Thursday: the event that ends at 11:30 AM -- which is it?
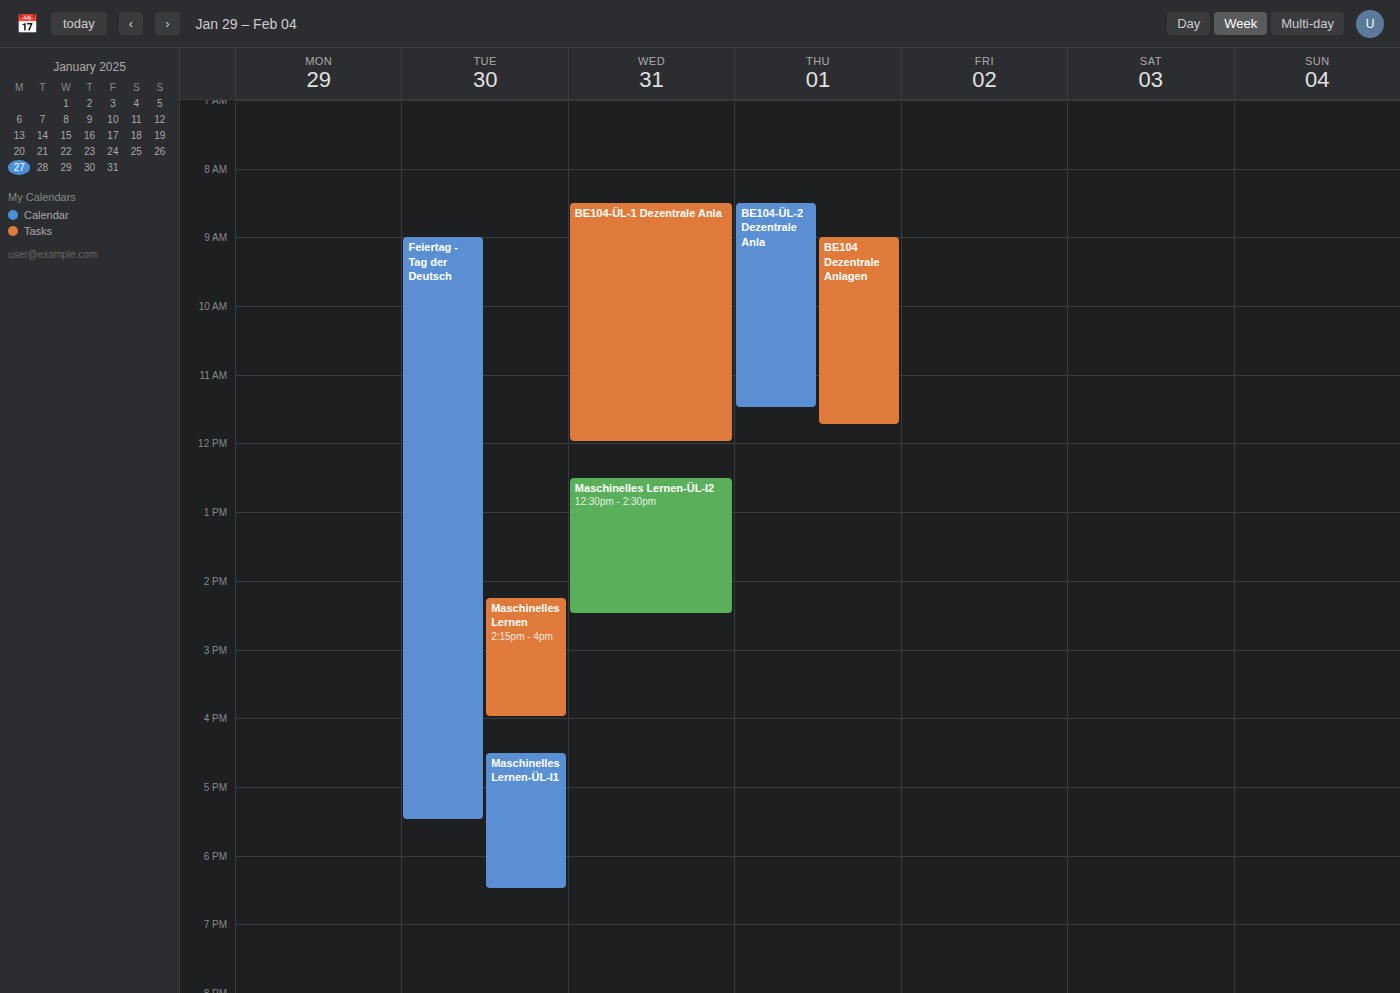
"BE104-ÜL-2 Dezentrale Anla"